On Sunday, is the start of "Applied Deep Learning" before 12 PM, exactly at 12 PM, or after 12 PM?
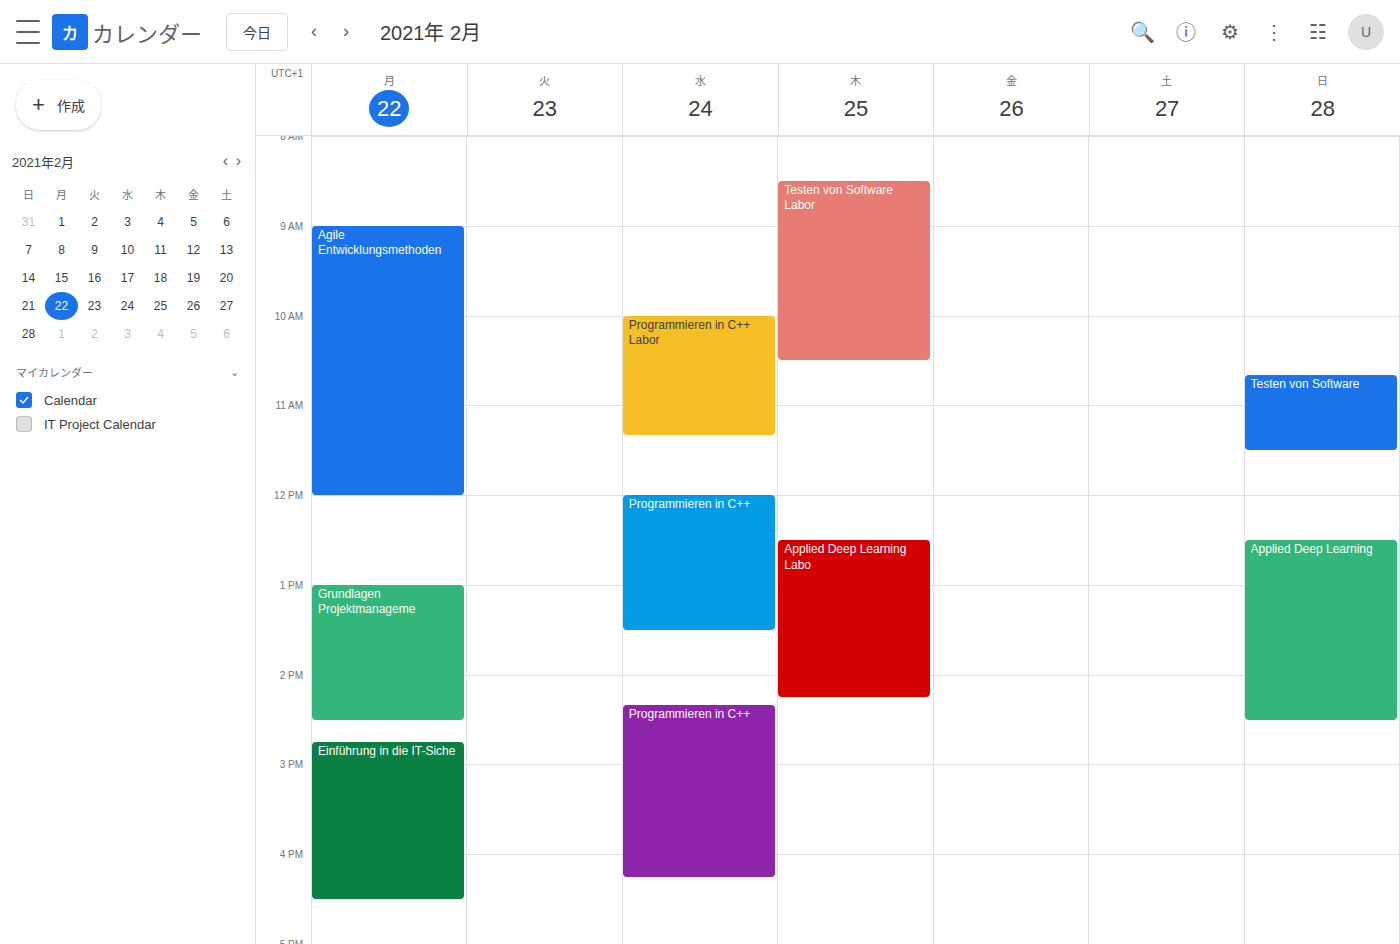
12:30 PM -- after 12 PM, 30 minutes below the 12 PM line.